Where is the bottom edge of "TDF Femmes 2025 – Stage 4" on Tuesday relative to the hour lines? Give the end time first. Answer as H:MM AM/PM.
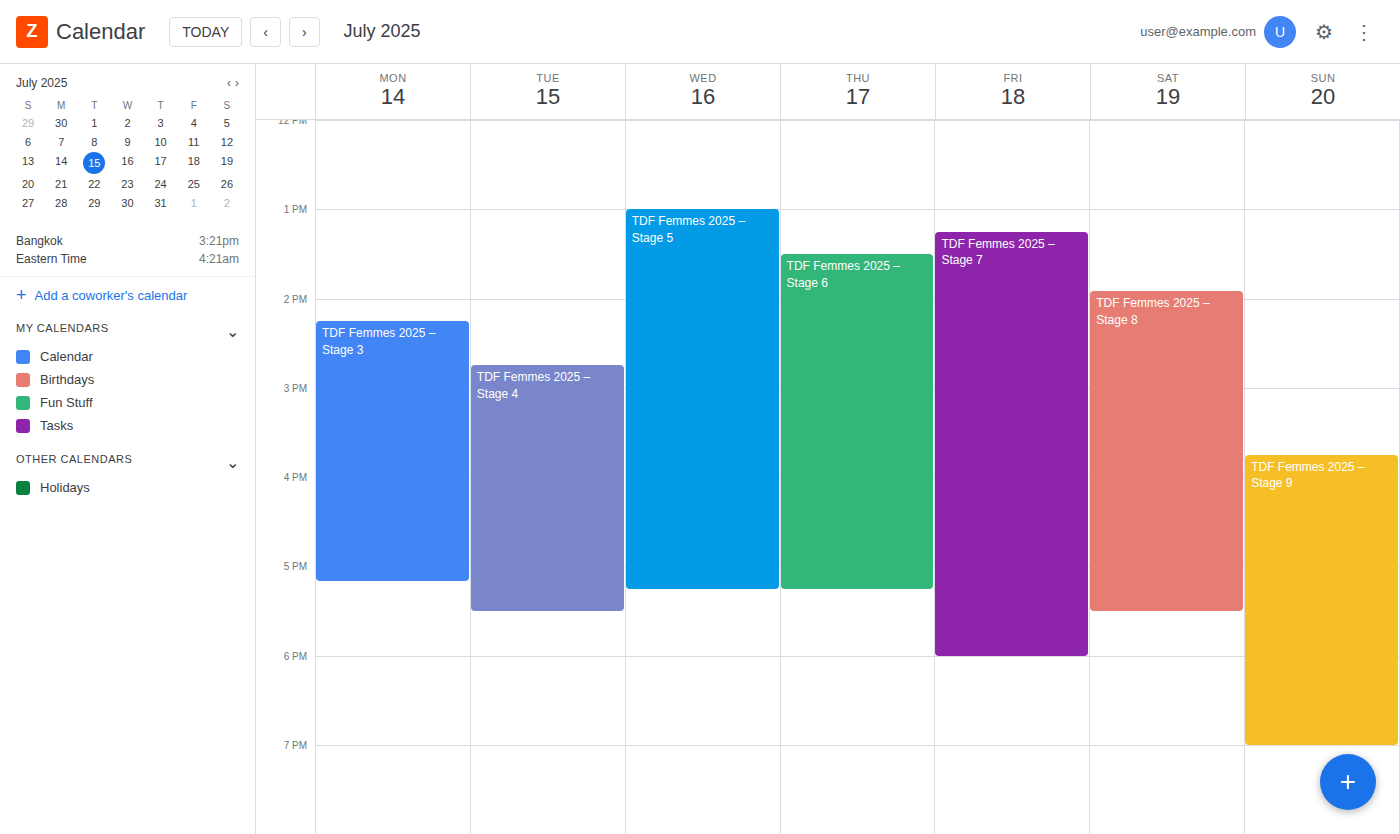
5:30 PM -- halfway between the 5 PM and 6 PM lines.